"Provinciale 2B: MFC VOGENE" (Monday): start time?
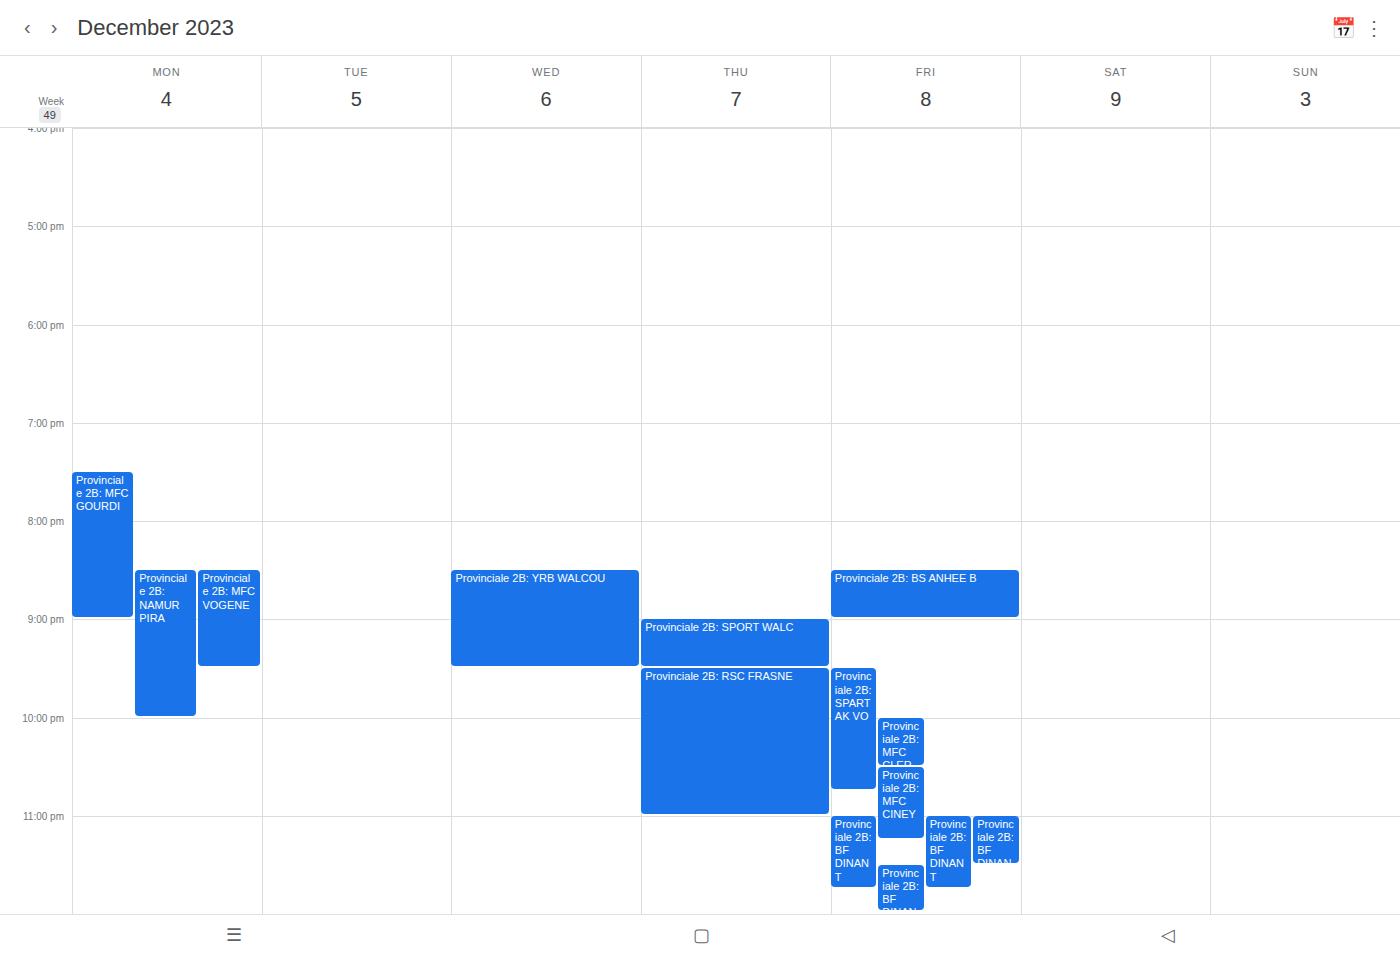
8:30 PM